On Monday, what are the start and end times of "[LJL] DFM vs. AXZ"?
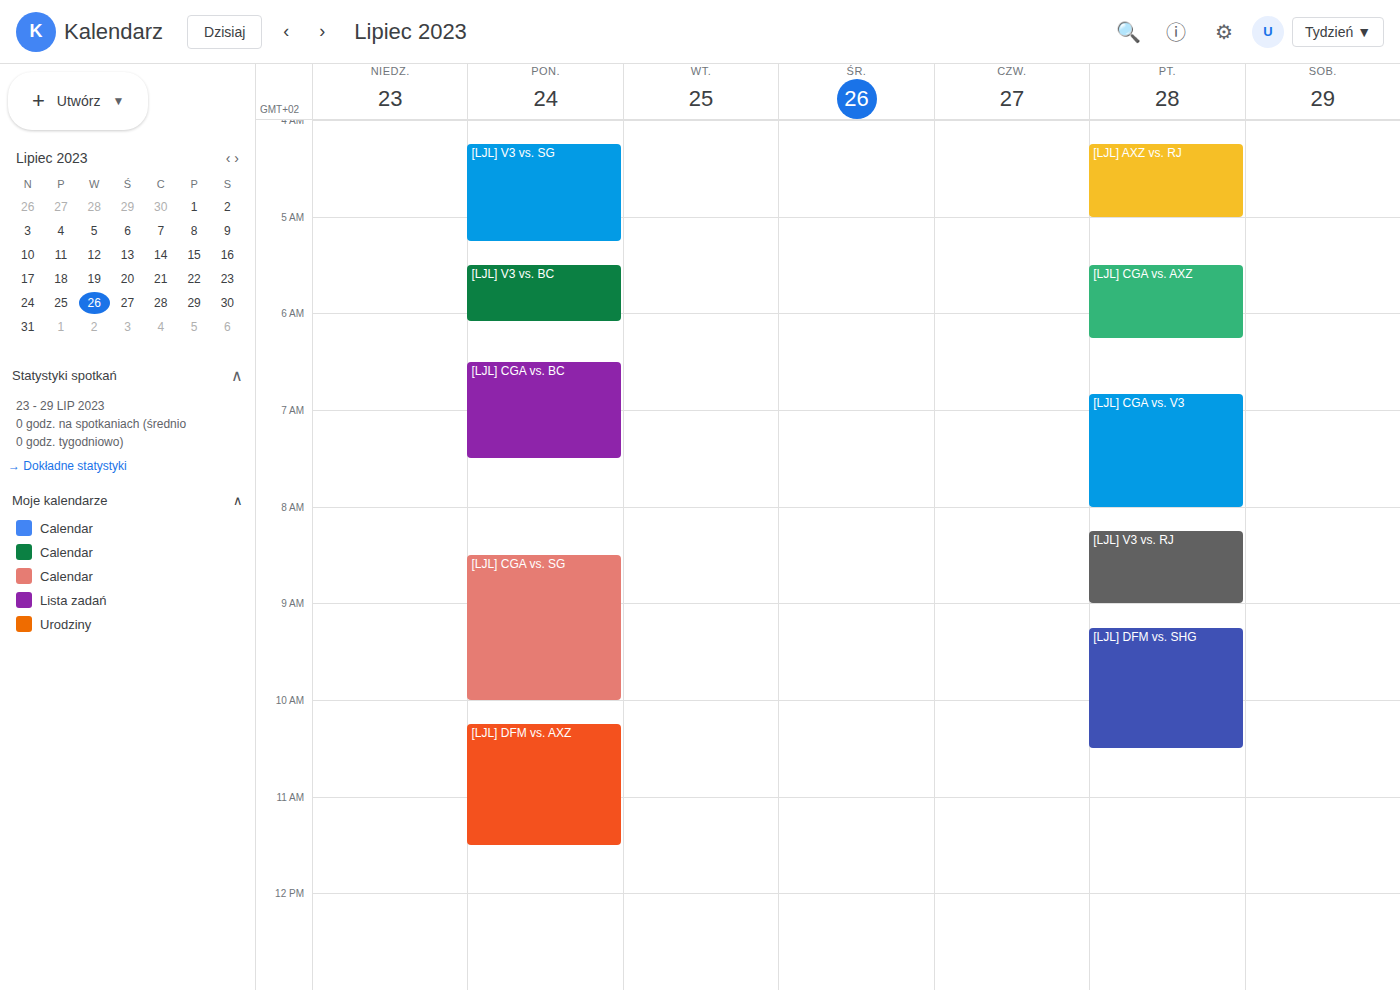
10:15 AM to 11:30 AM